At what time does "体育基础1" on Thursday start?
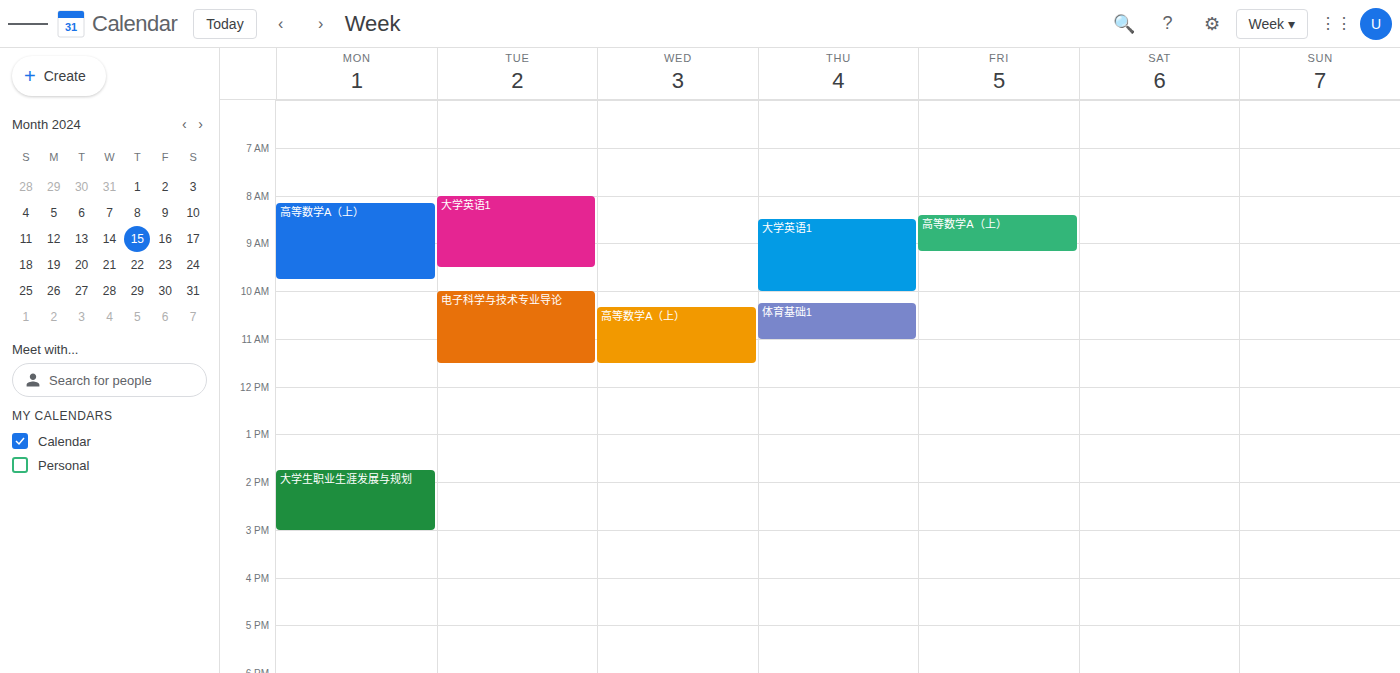
10:15 AM